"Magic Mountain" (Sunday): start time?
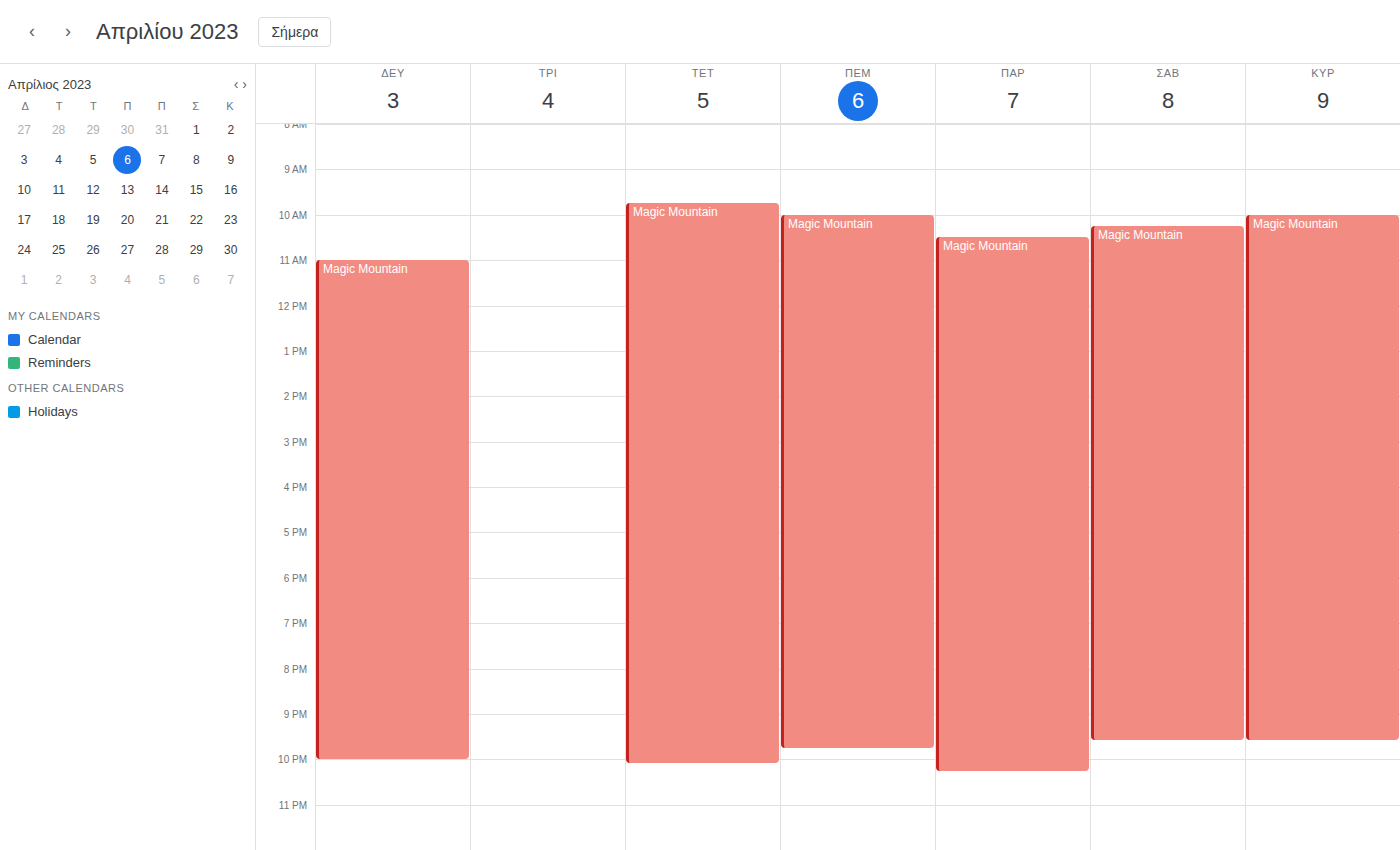
10:00 AM